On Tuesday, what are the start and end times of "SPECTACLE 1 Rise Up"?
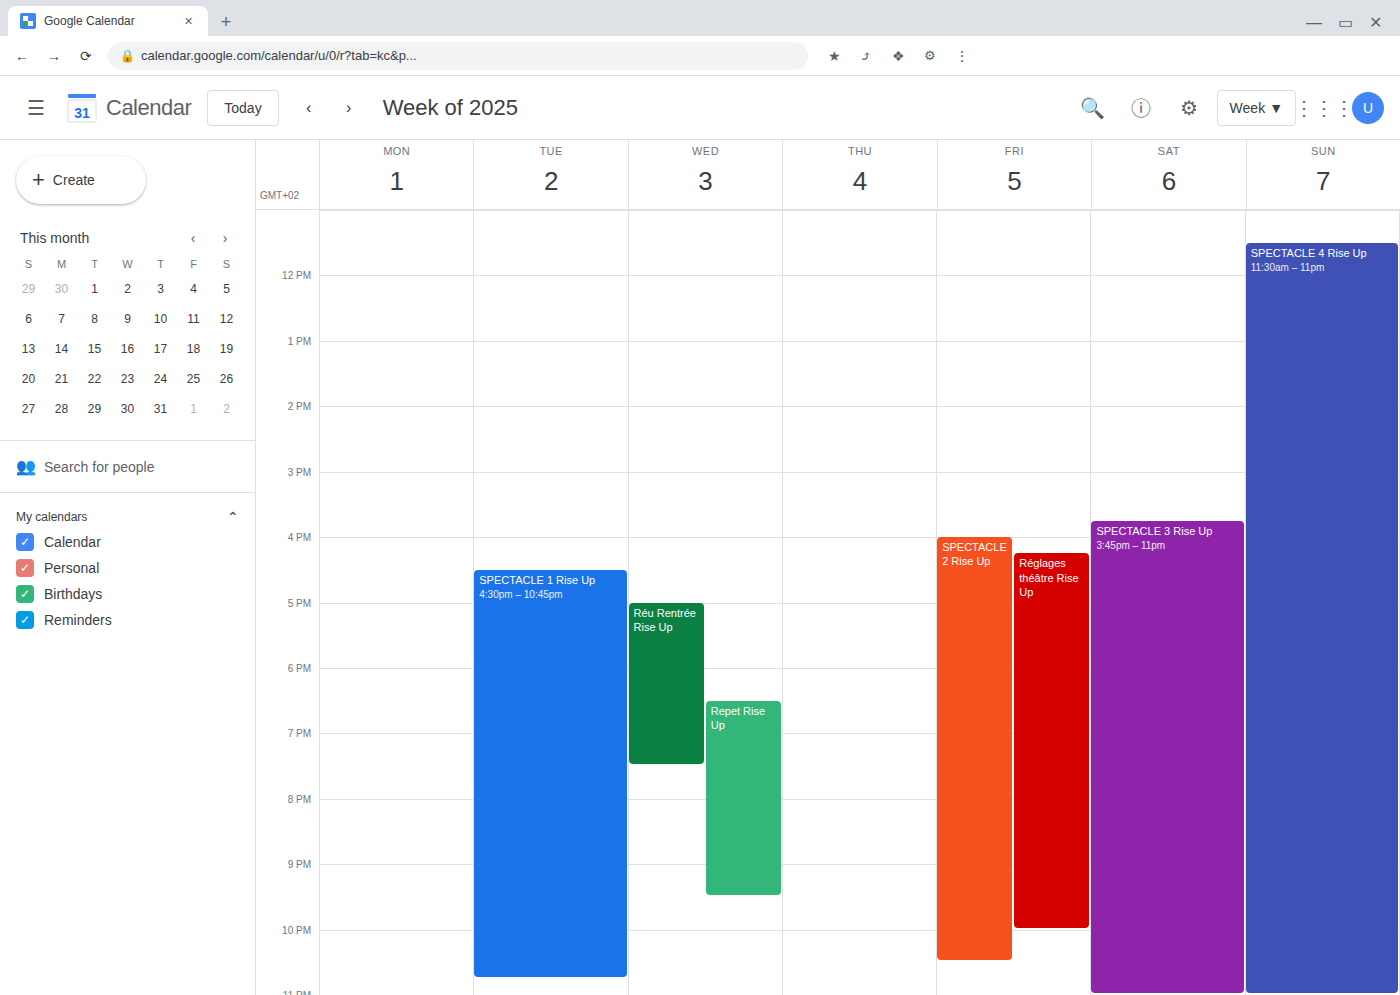
4:30 PM to 10:45 PM